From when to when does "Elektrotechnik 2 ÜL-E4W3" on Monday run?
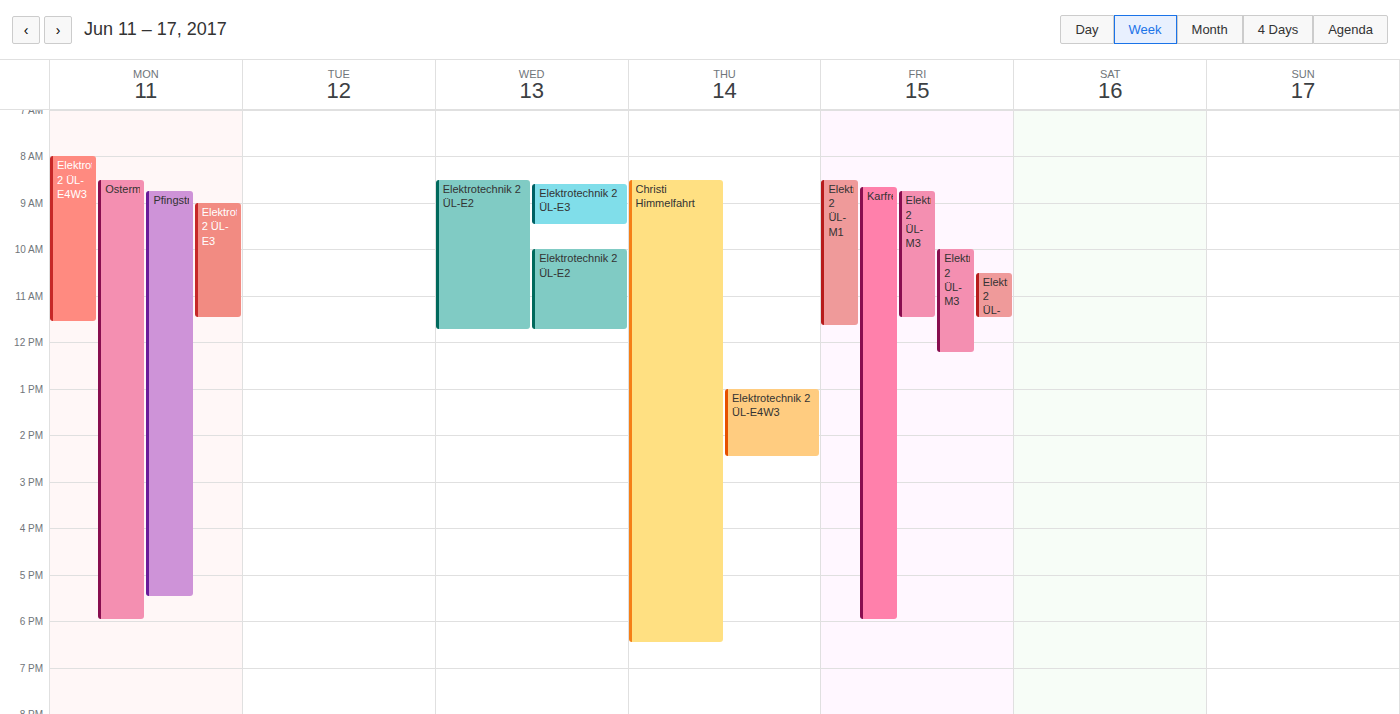
08:00 to 11:35